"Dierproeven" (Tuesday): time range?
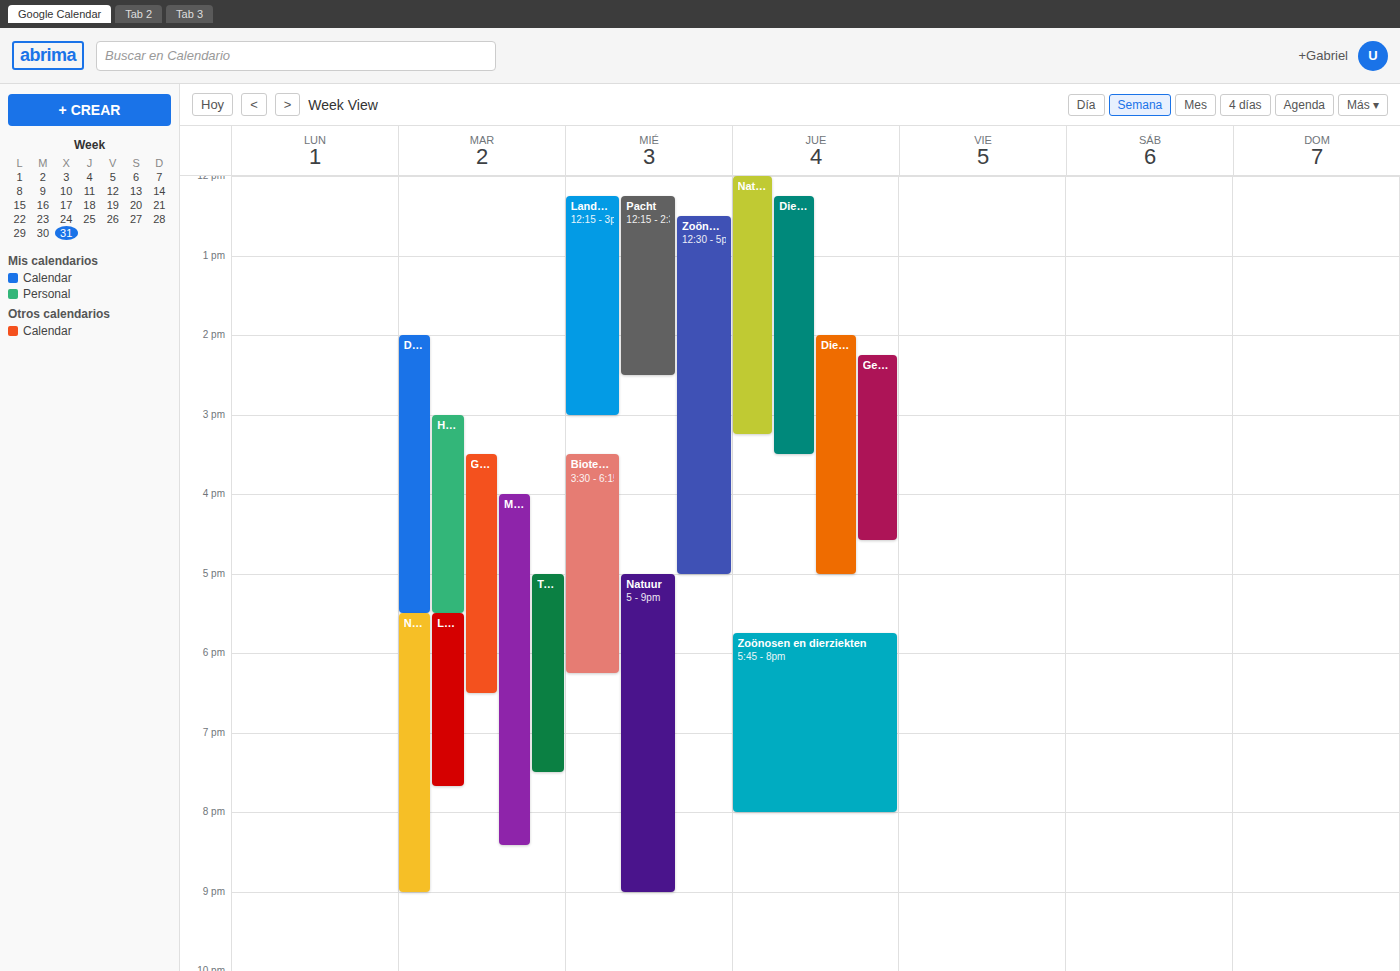
14:00 to 17:30